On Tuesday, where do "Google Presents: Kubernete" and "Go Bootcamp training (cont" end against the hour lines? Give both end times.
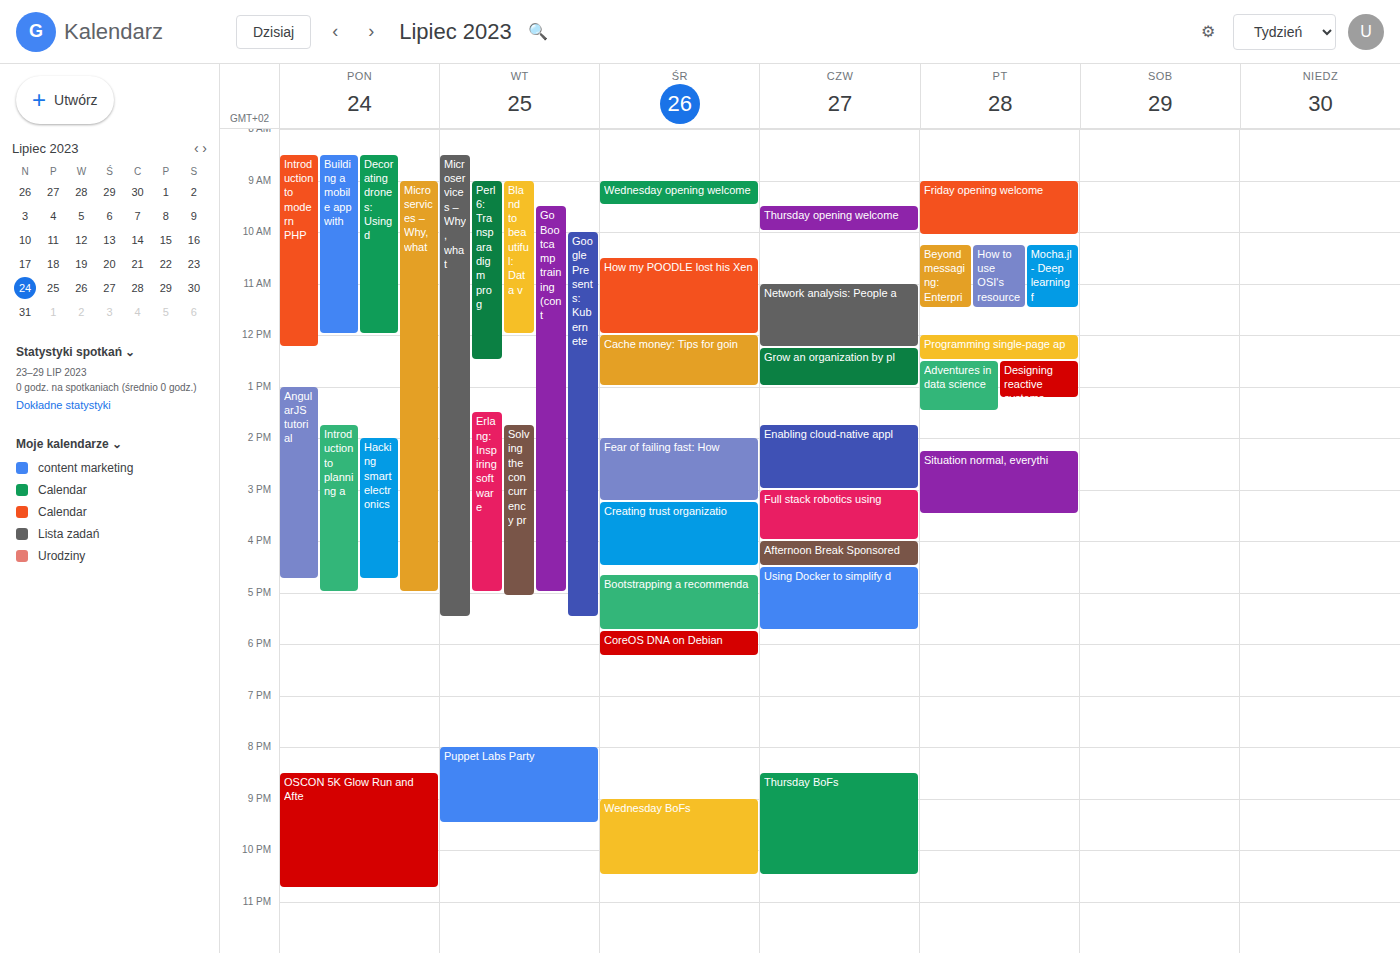
"Google Presents: Kubernete": 5:30 PM, halfway between the 5 PM and 6 PM lines. "Go Bootcamp training (cont": 5:00 PM, exactly on the 5 PM line.